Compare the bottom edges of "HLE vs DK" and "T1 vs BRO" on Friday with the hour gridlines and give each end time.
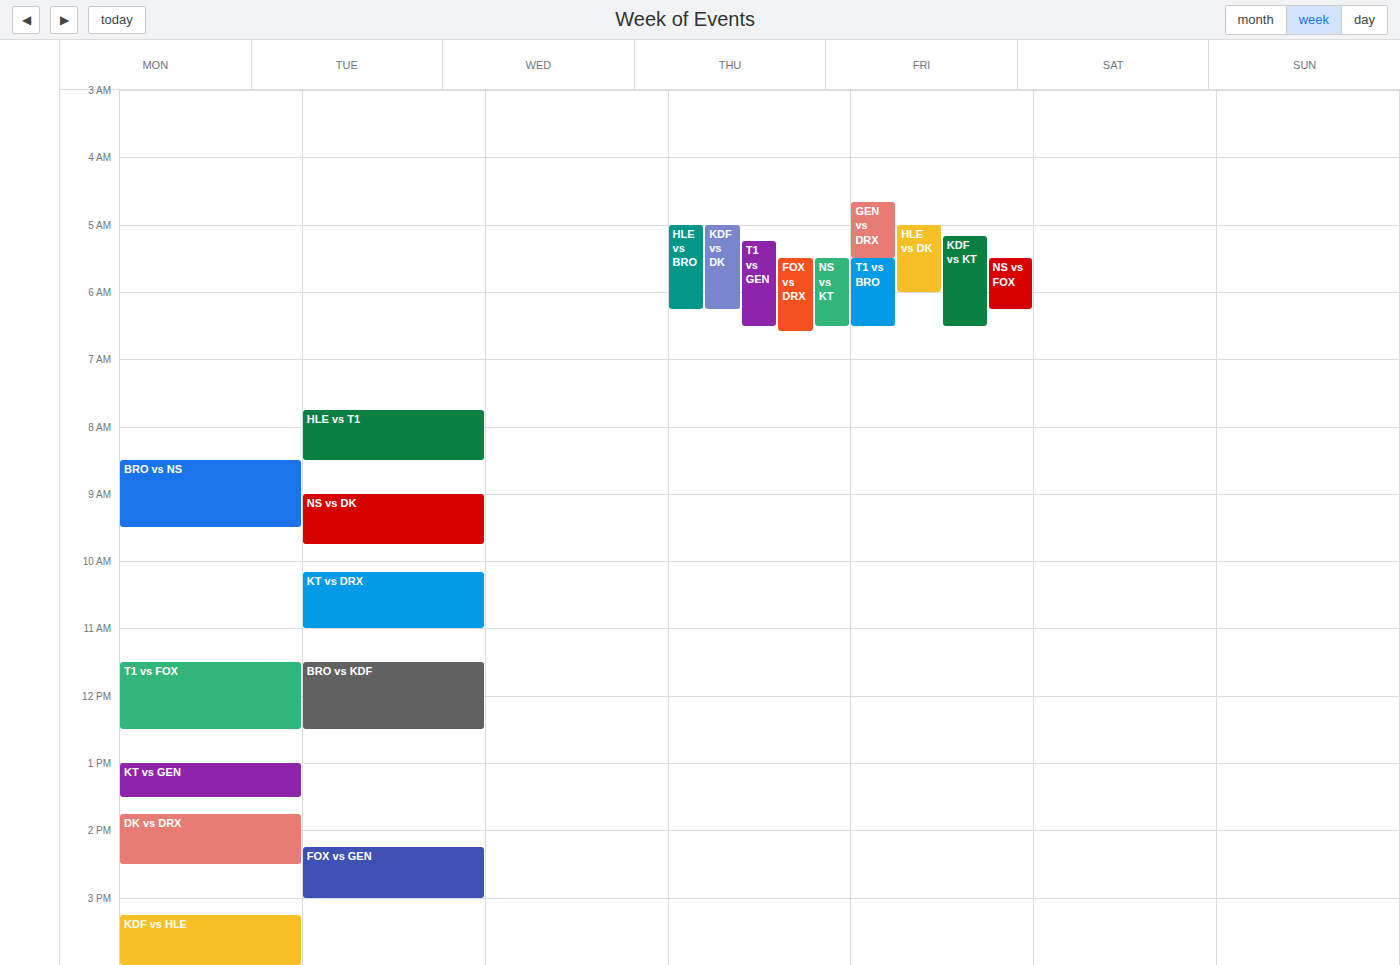
"HLE vs DK": 6:00 AM, exactly on the 6 AM line. "T1 vs BRO": 6:30 AM, halfway between the 6 AM and 7 AM lines.